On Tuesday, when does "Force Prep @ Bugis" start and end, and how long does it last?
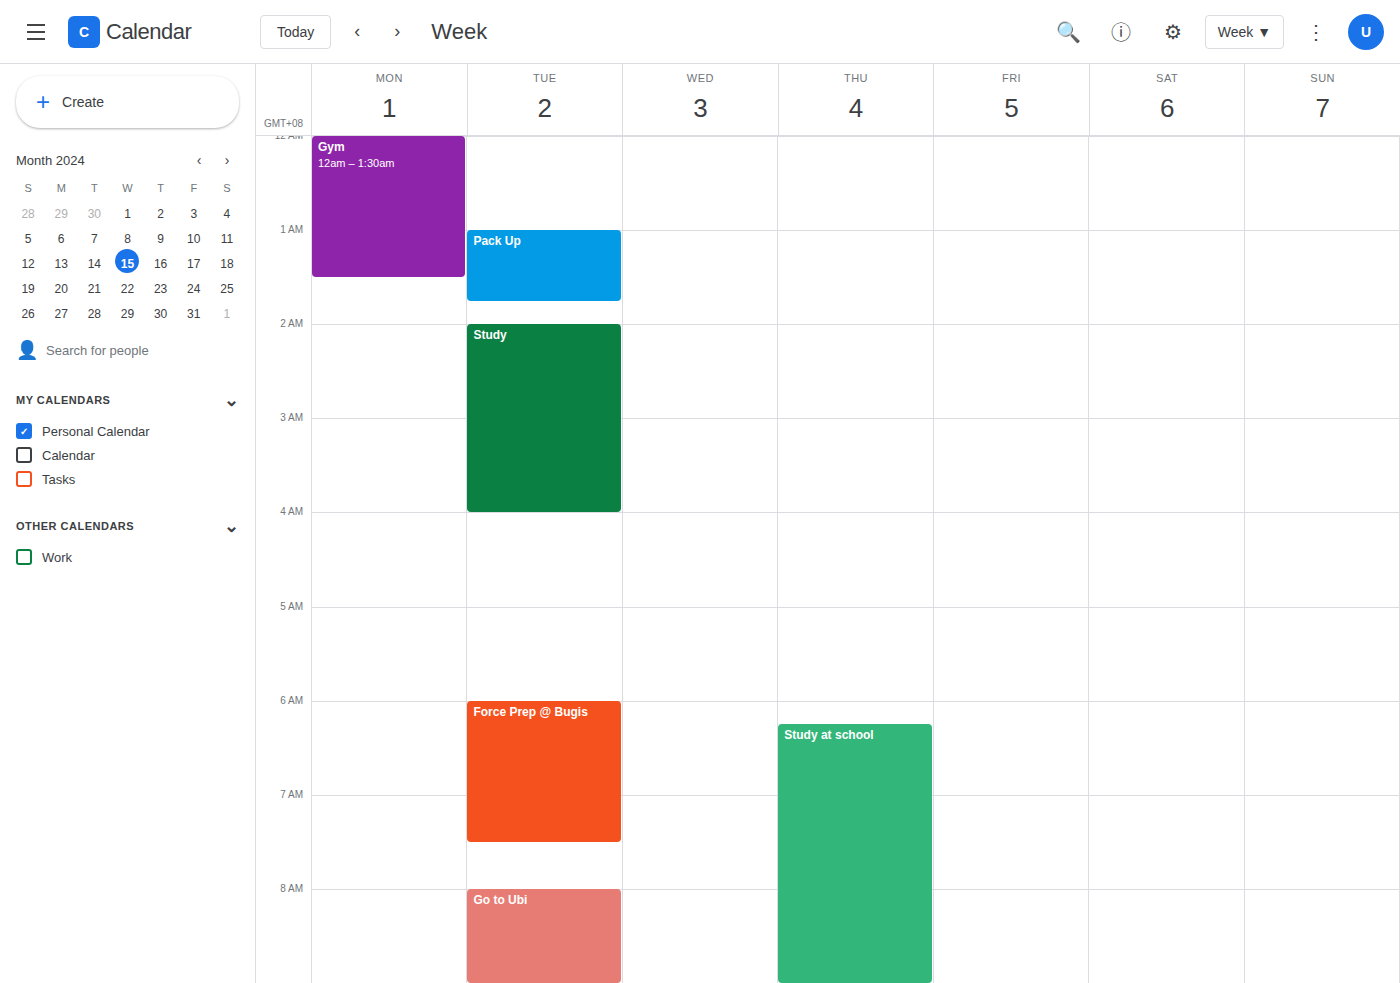
6:00 AM to 7:30 AM, 1 hour 30 minutes